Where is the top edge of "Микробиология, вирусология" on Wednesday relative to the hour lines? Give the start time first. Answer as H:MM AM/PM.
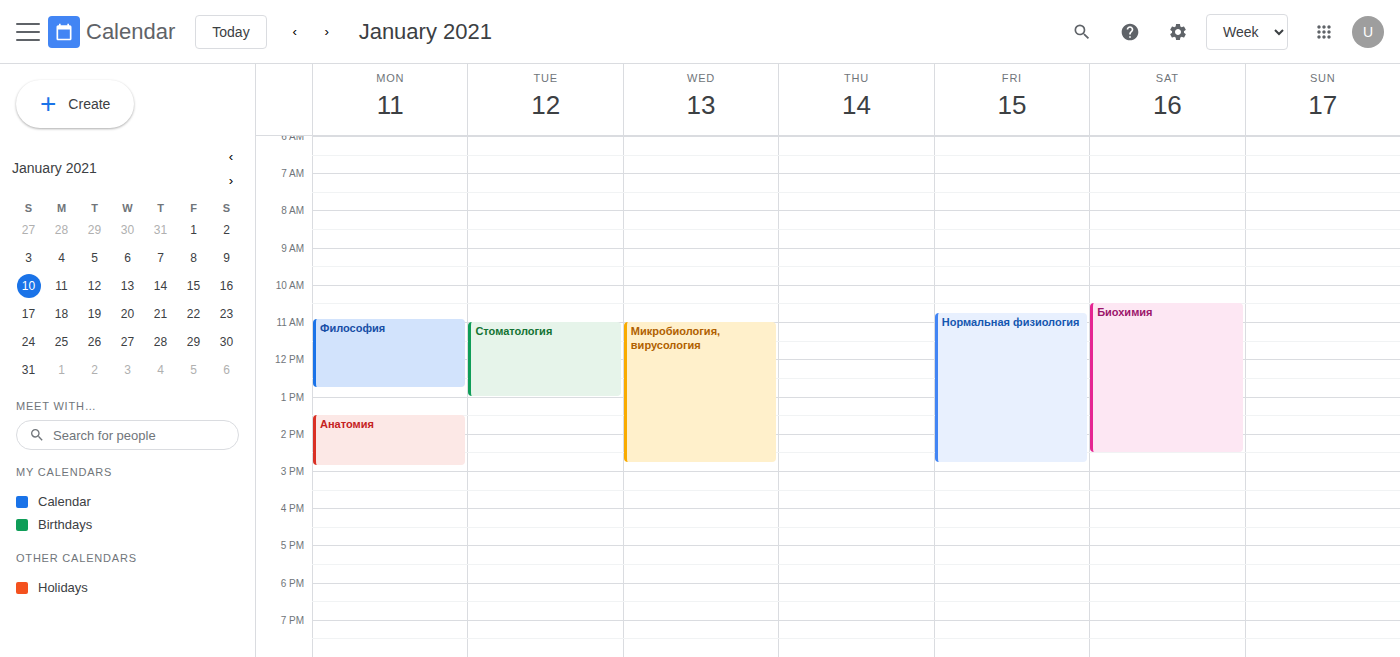
11:00 AM -- exactly on the 11 AM line.